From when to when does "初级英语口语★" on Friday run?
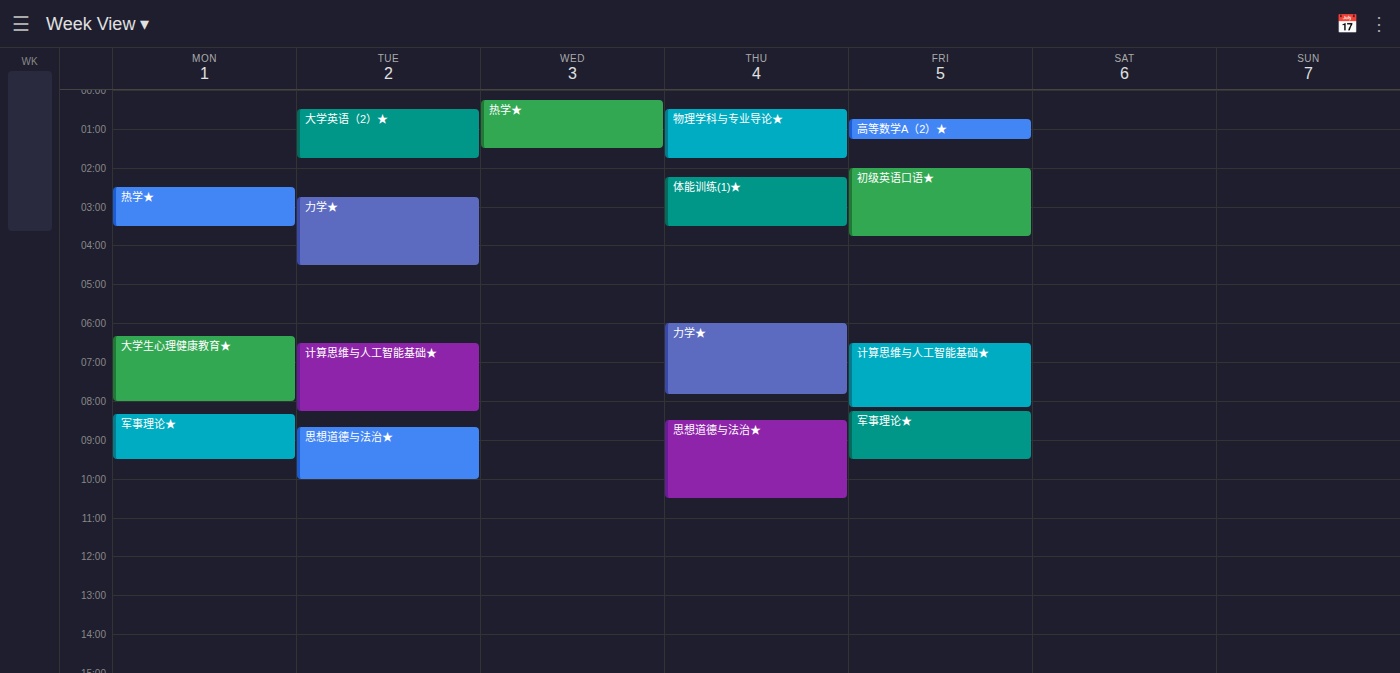
2:00 AM to 3:45 AM